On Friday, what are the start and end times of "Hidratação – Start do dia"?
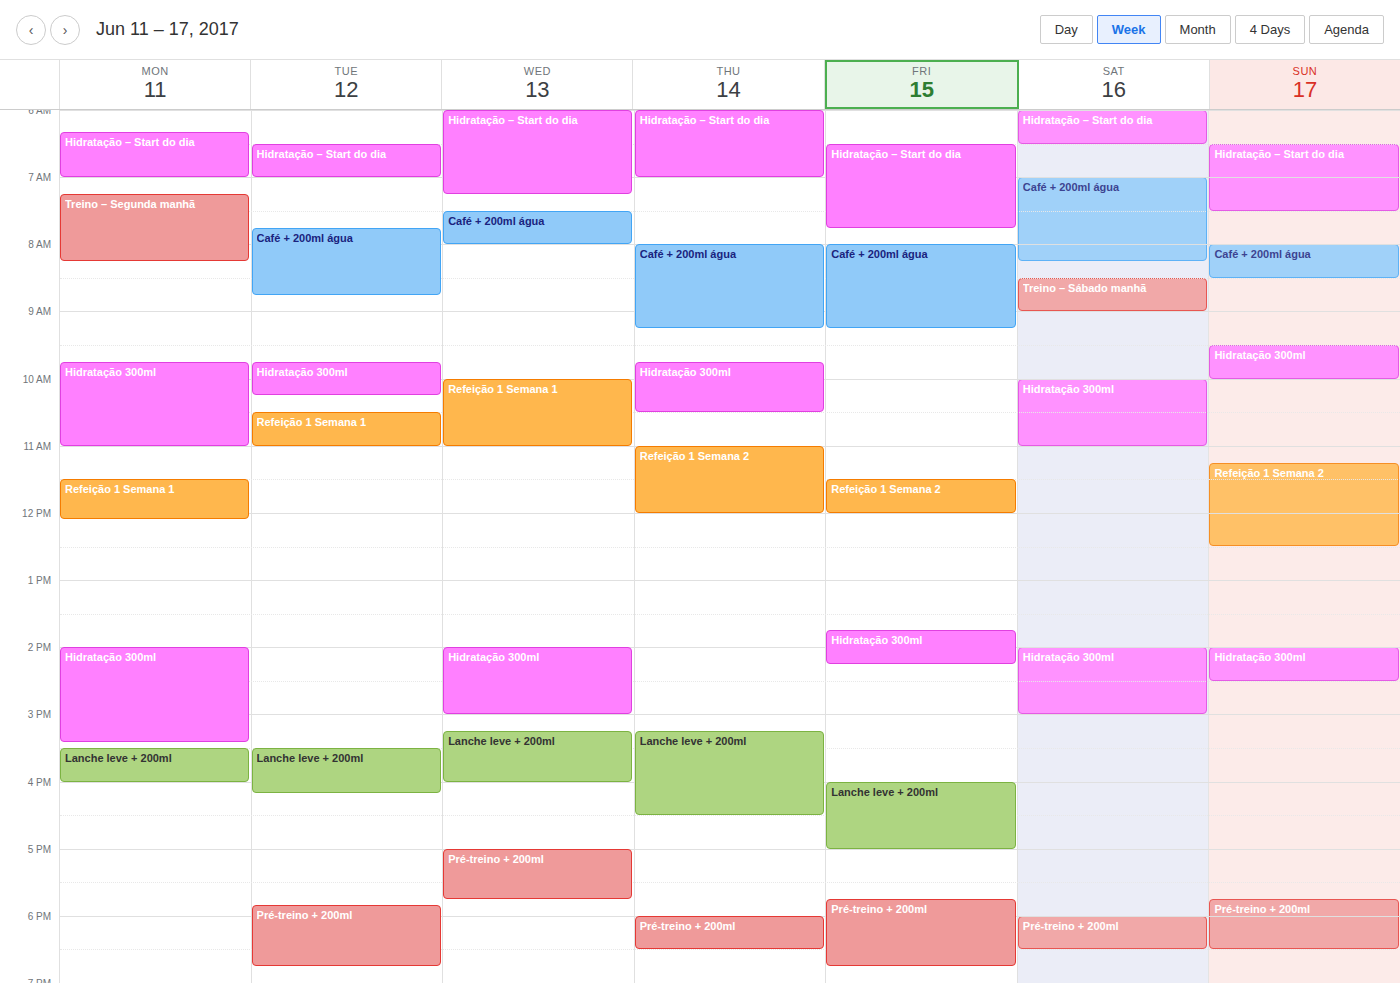
06:30 to 07:45